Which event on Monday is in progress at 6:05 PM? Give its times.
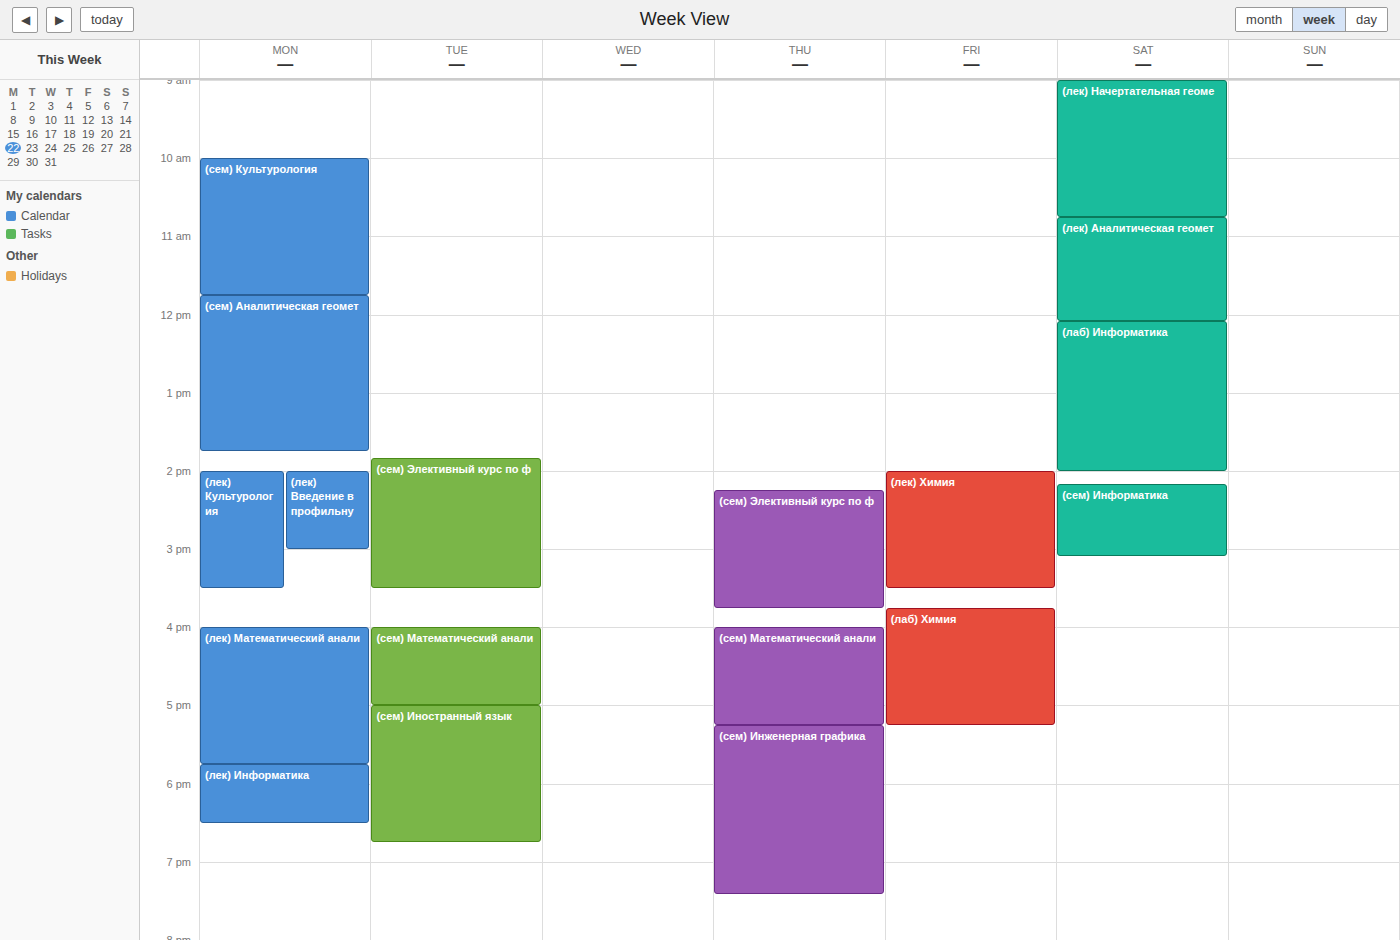
"(лек) Информатика", 5:45 PM to 6:30 PM